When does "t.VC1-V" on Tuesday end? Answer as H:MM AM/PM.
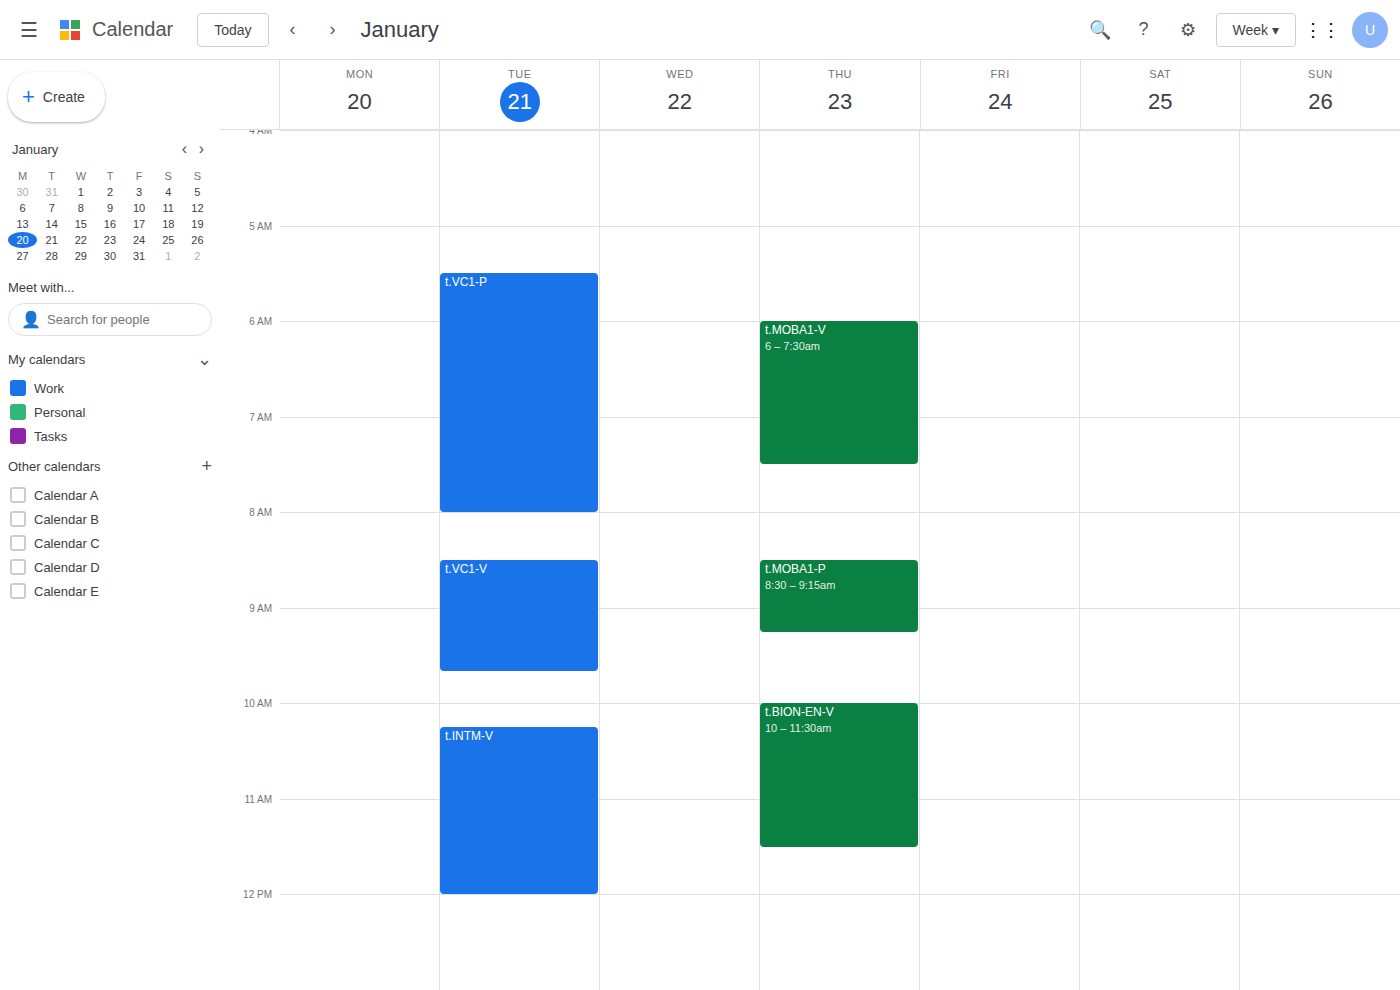
9:40 AM